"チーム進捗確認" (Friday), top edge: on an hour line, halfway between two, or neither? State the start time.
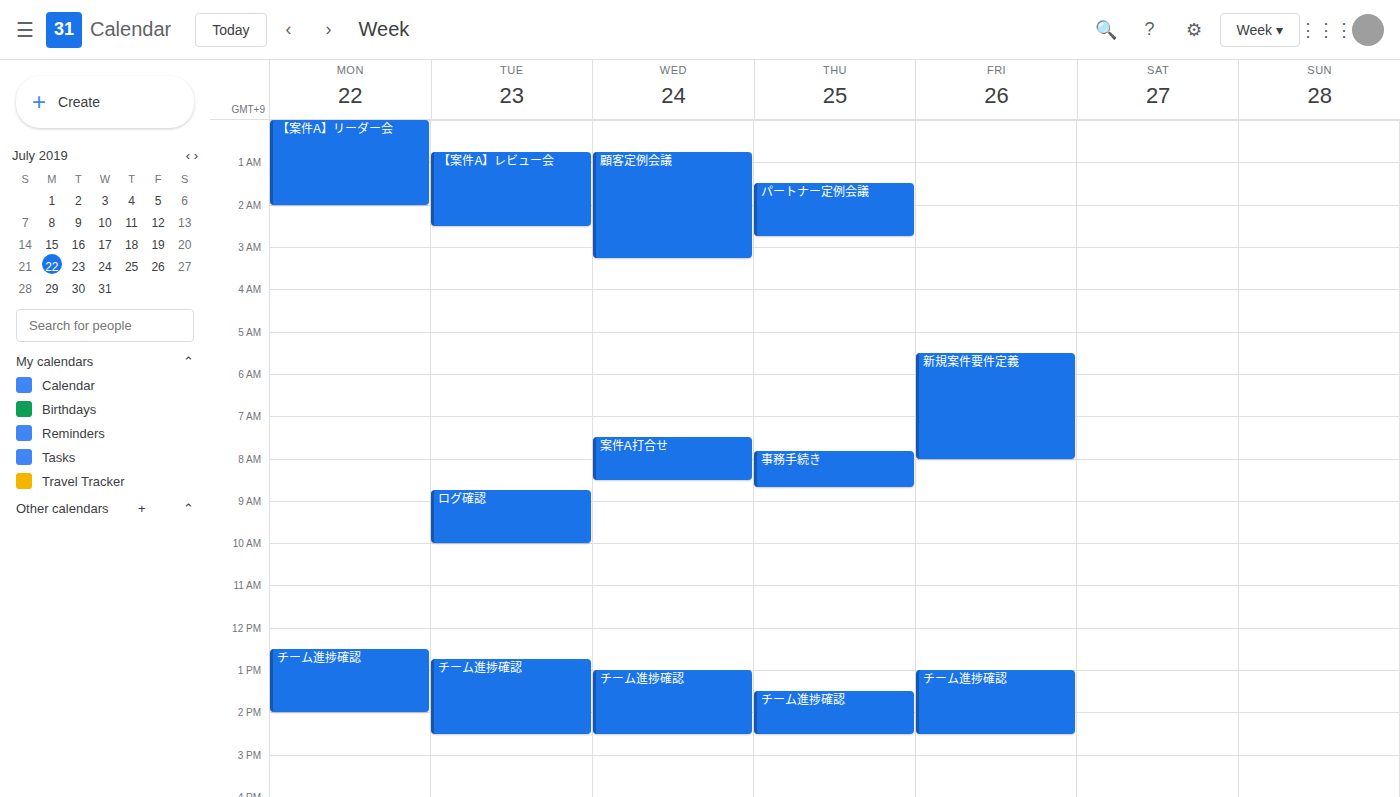
1:00 PM -- exactly on the 1 PM line.